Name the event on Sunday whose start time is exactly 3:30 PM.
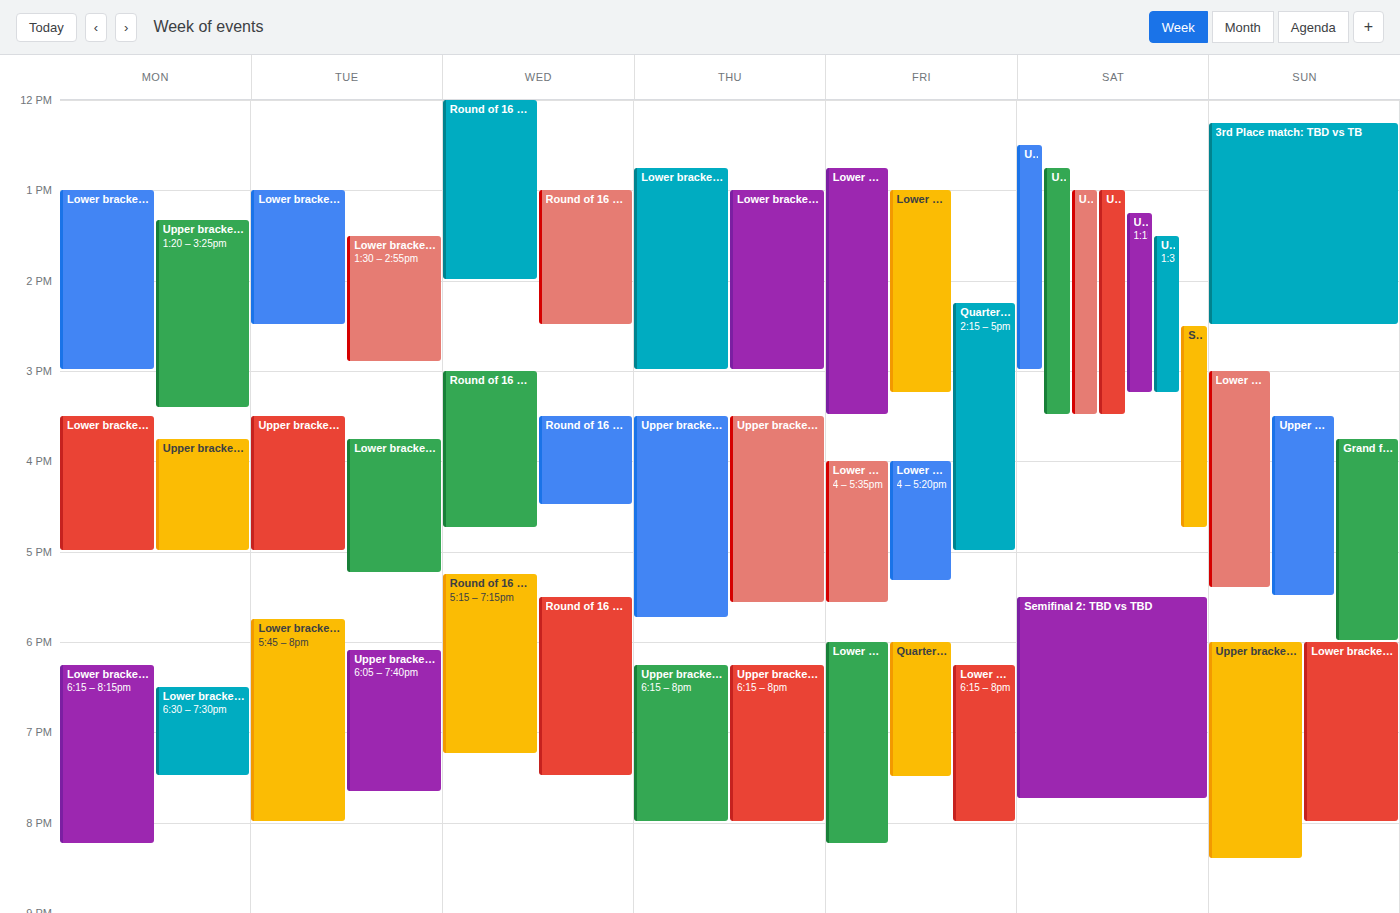
"Upper bracket semifinal 1"